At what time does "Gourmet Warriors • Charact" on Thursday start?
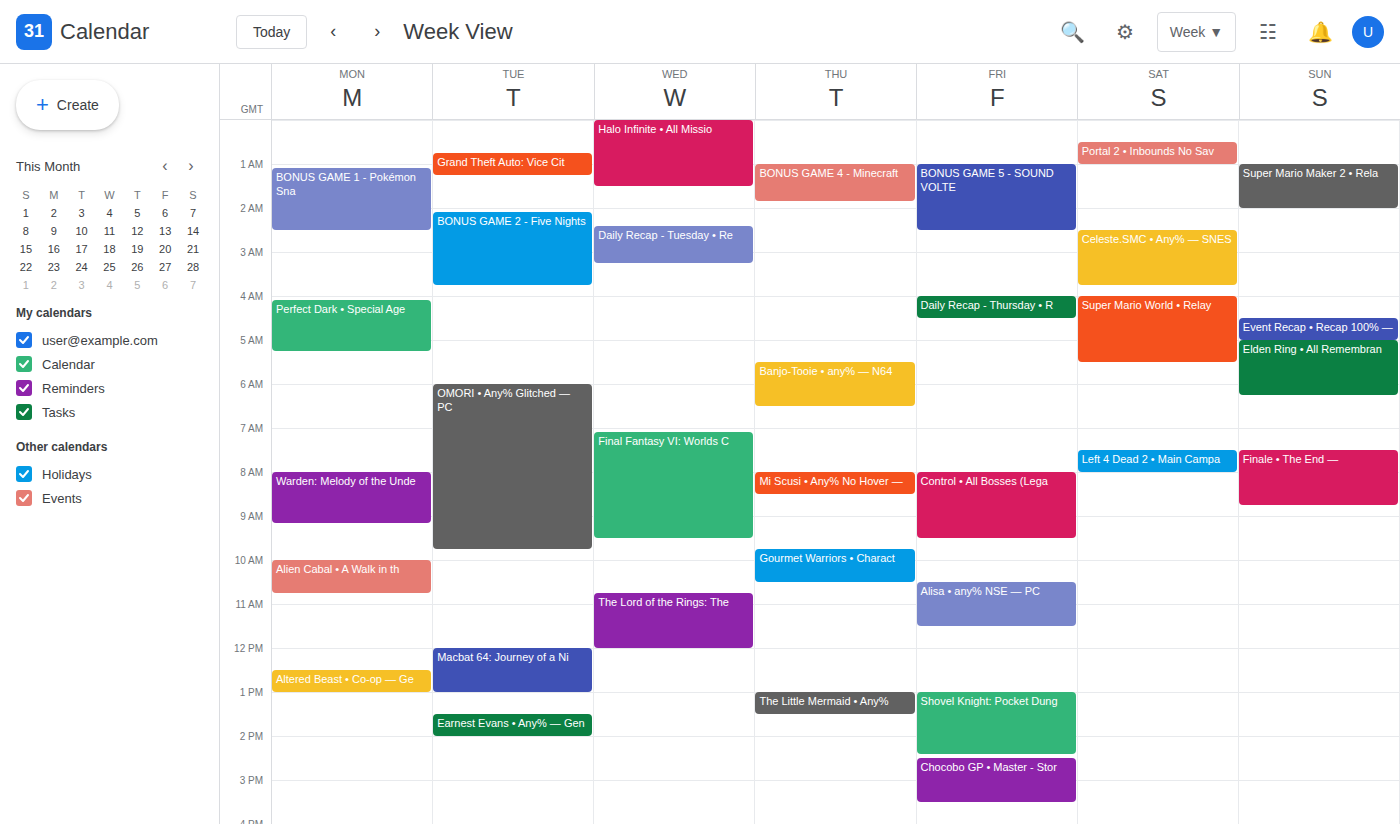
9:45 AM